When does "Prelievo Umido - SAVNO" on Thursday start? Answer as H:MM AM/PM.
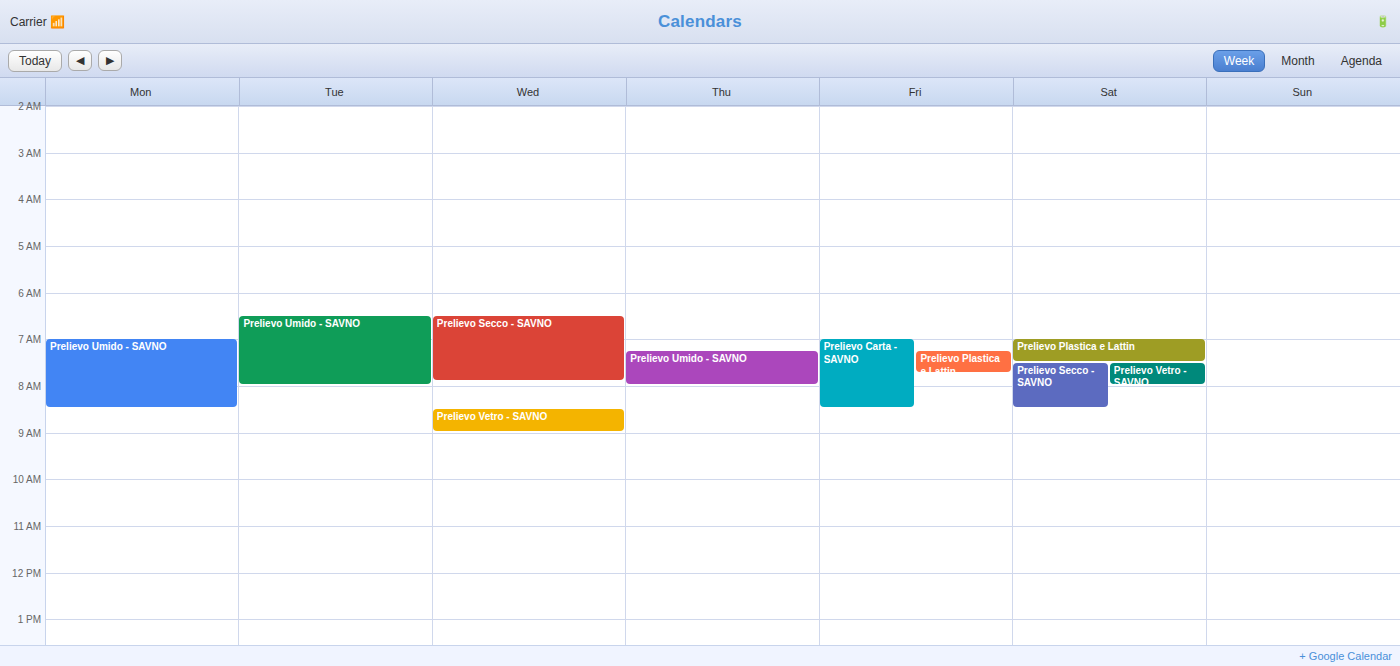
7:15 AM